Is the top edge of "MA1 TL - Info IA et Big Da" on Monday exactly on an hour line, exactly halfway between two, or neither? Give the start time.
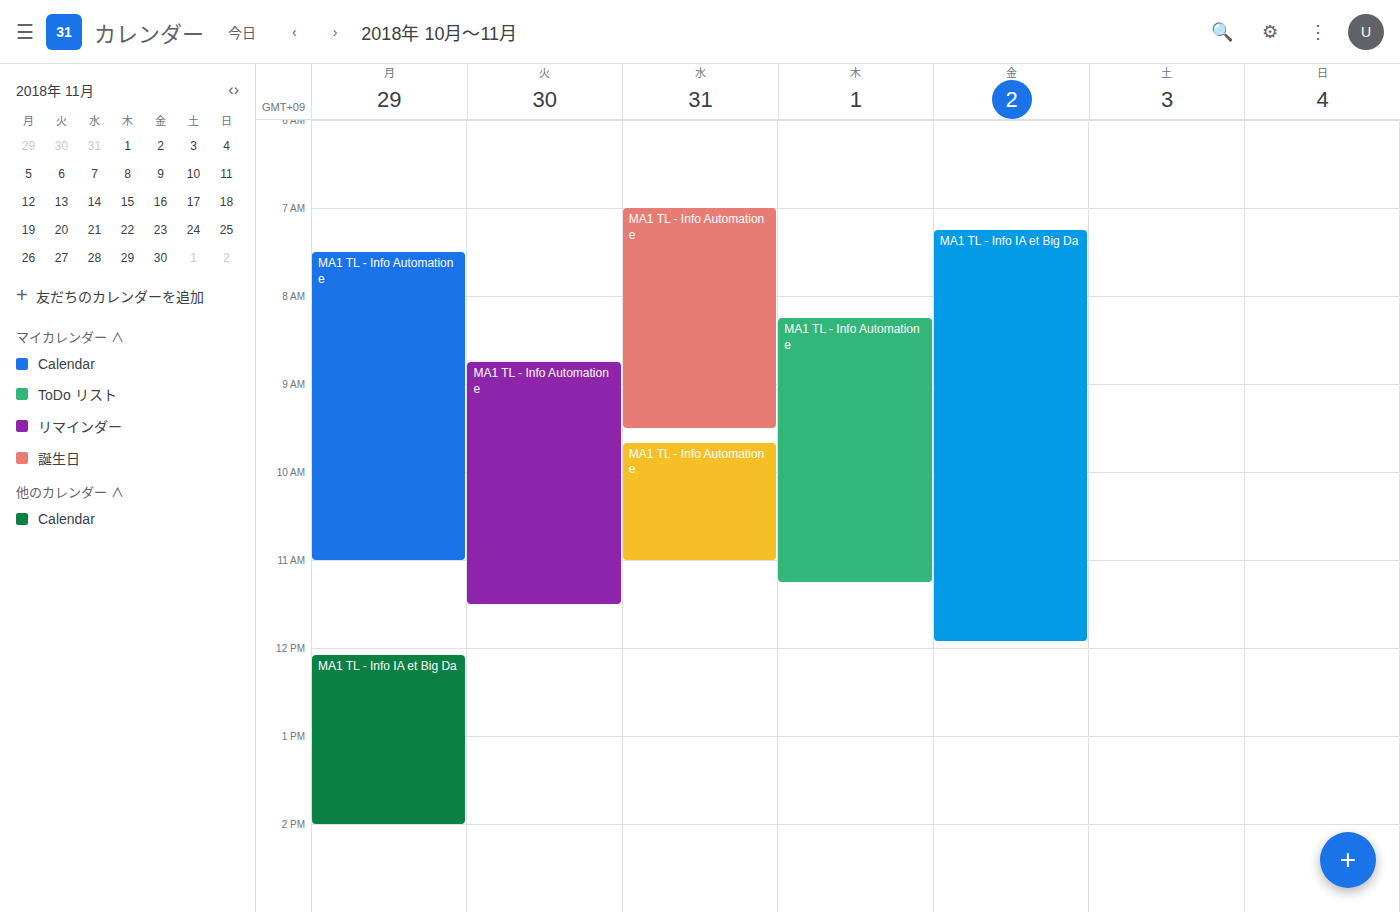
12:05 PM -- neither: 5 minutes below the 12 PM line and 55 minutes above the 1 PM line.